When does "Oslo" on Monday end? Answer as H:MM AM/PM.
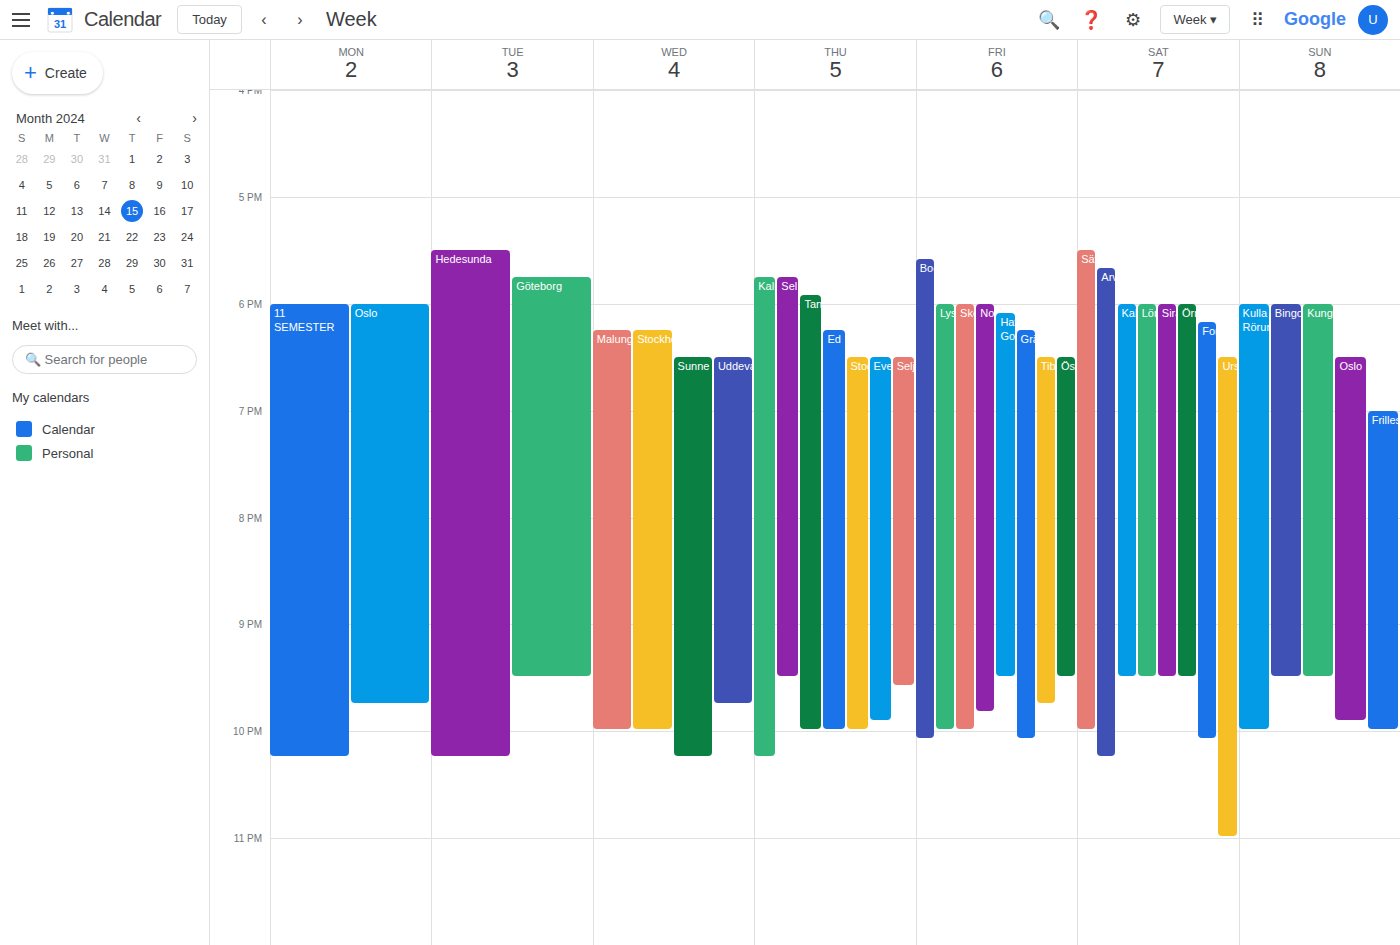
9:45 PM